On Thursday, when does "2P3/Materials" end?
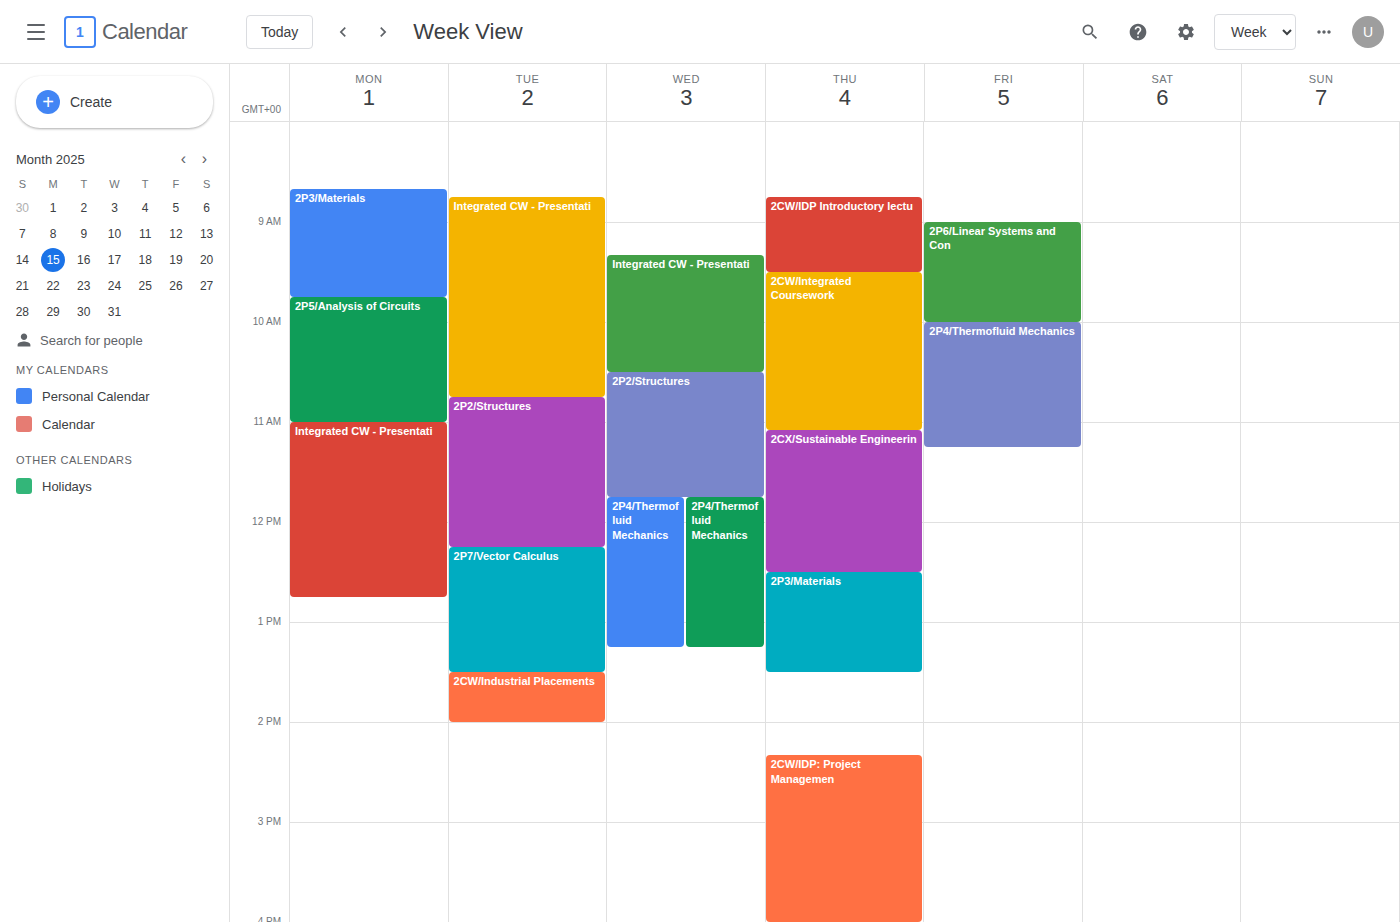
1:30 PM